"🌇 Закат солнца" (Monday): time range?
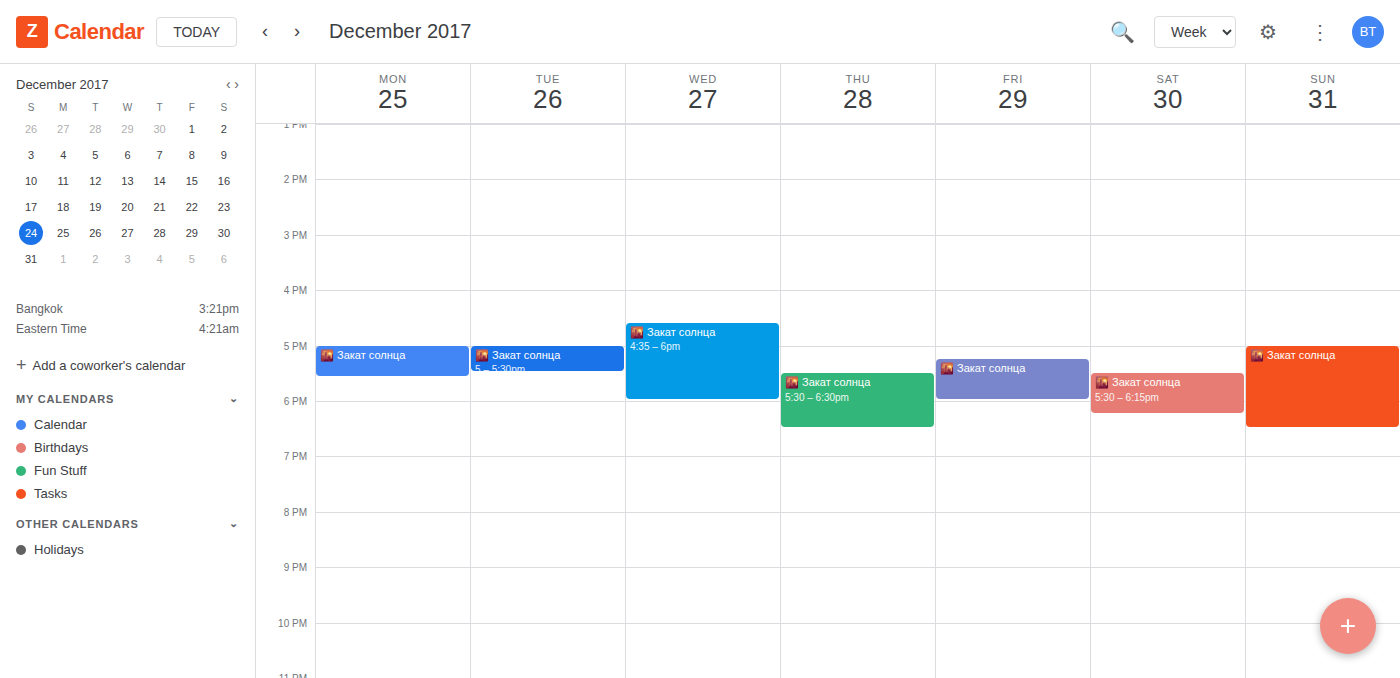
5:00 PM to 5:35 PM